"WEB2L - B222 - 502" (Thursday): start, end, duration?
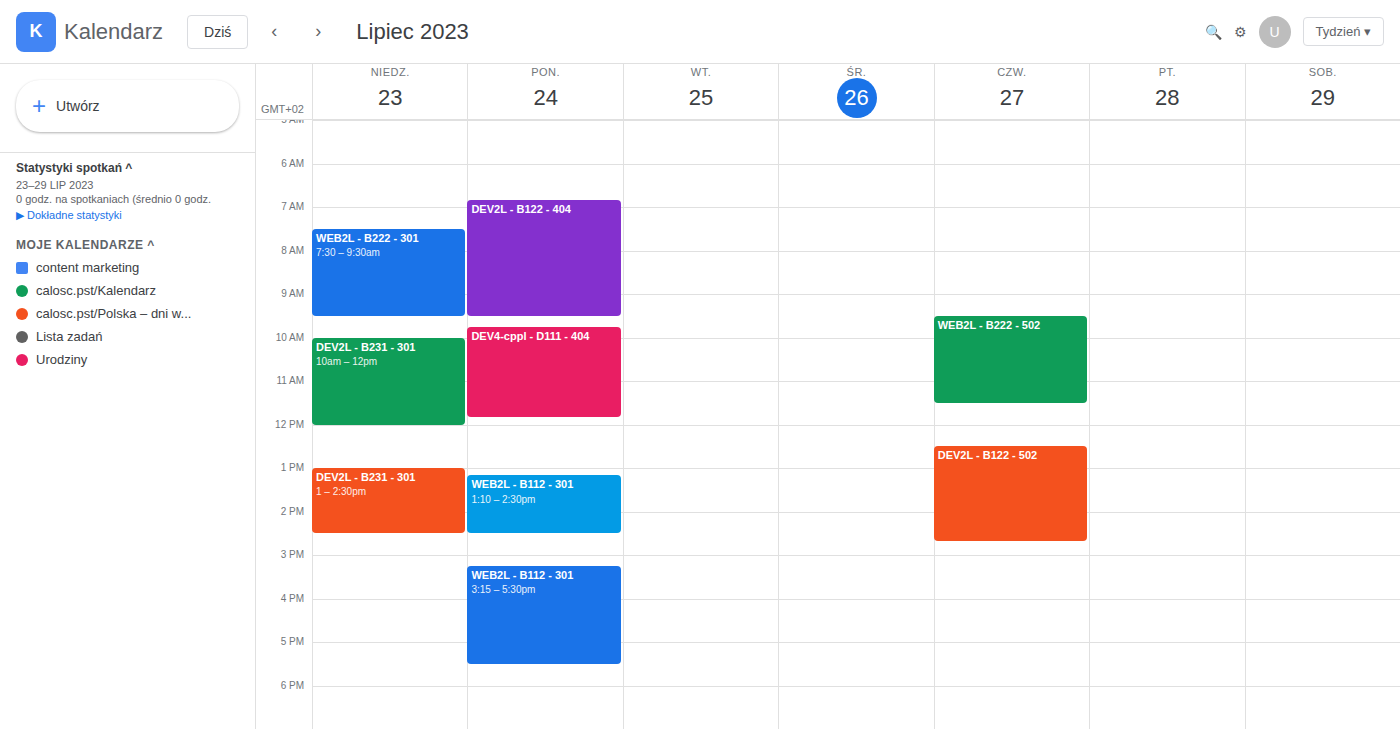
9:30 AM to 11:30 AM, 2 hours